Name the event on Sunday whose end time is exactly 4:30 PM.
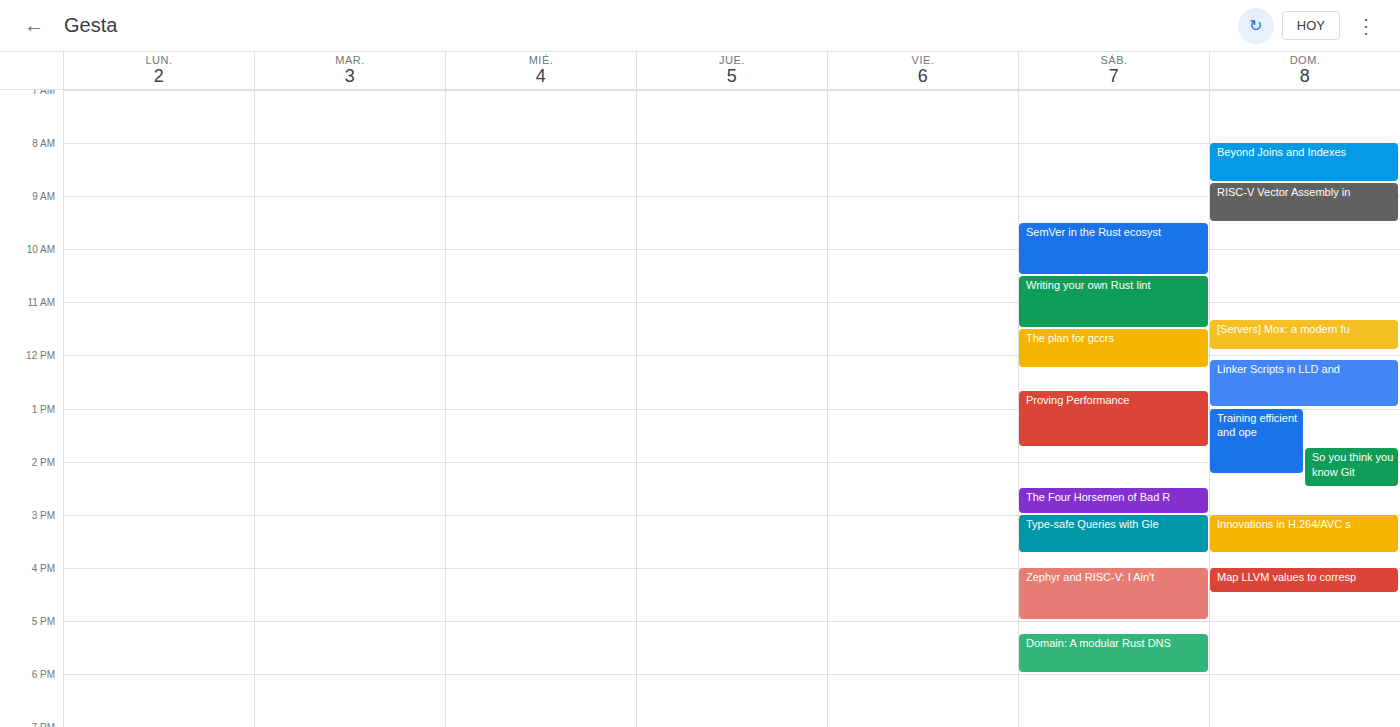
"Map LLVM values to corresp"